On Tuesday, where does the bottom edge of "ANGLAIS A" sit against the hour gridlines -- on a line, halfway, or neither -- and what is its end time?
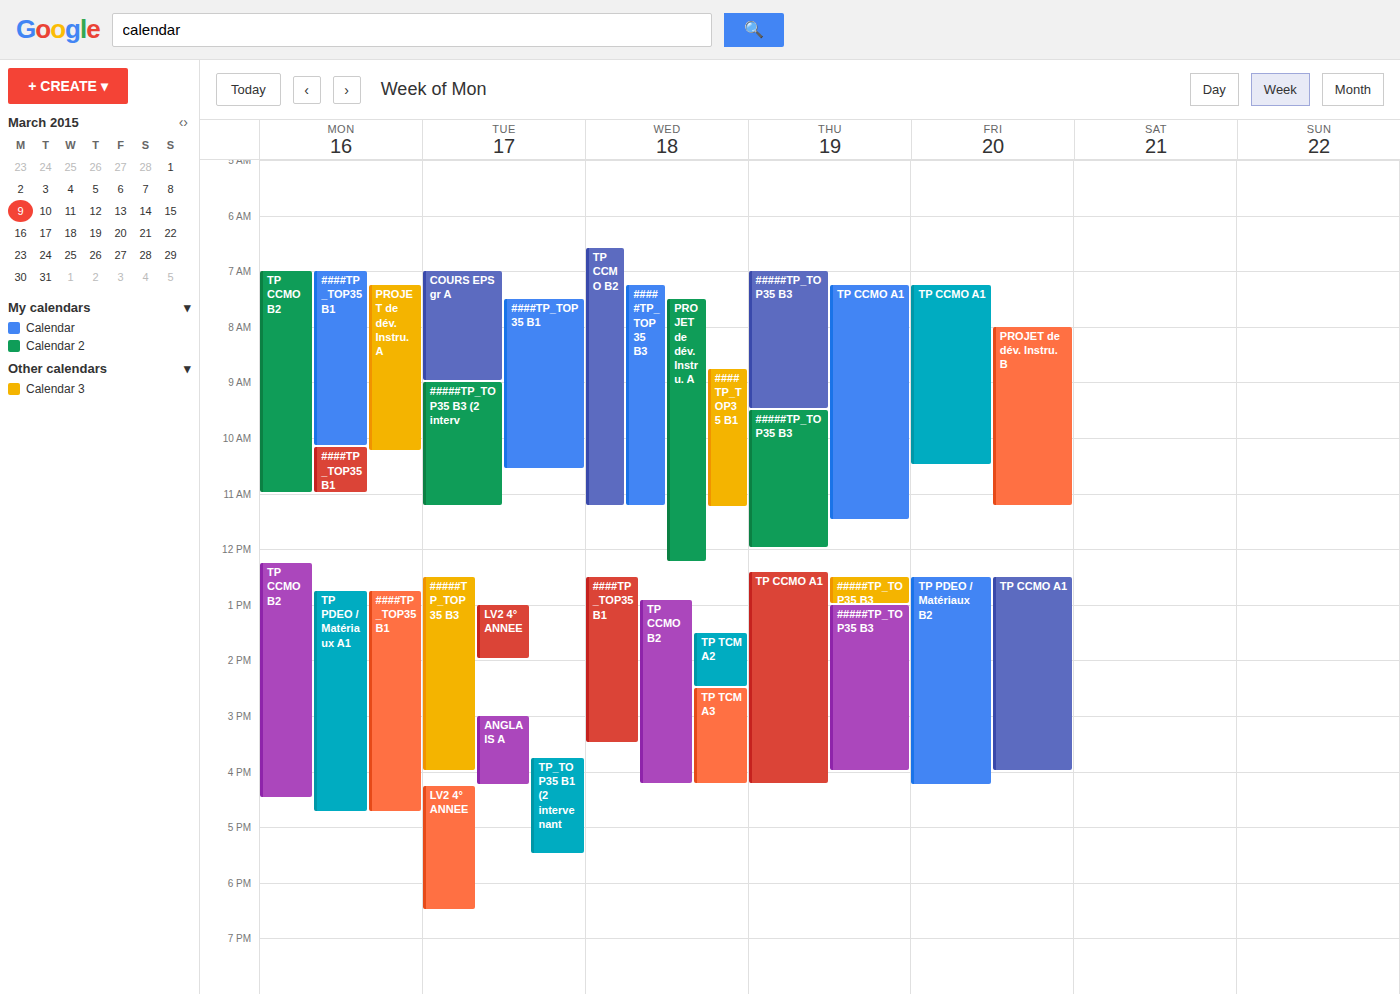
4:15 PM -- neither: a quarter of the way from the 4 PM line to the 5 PM line.